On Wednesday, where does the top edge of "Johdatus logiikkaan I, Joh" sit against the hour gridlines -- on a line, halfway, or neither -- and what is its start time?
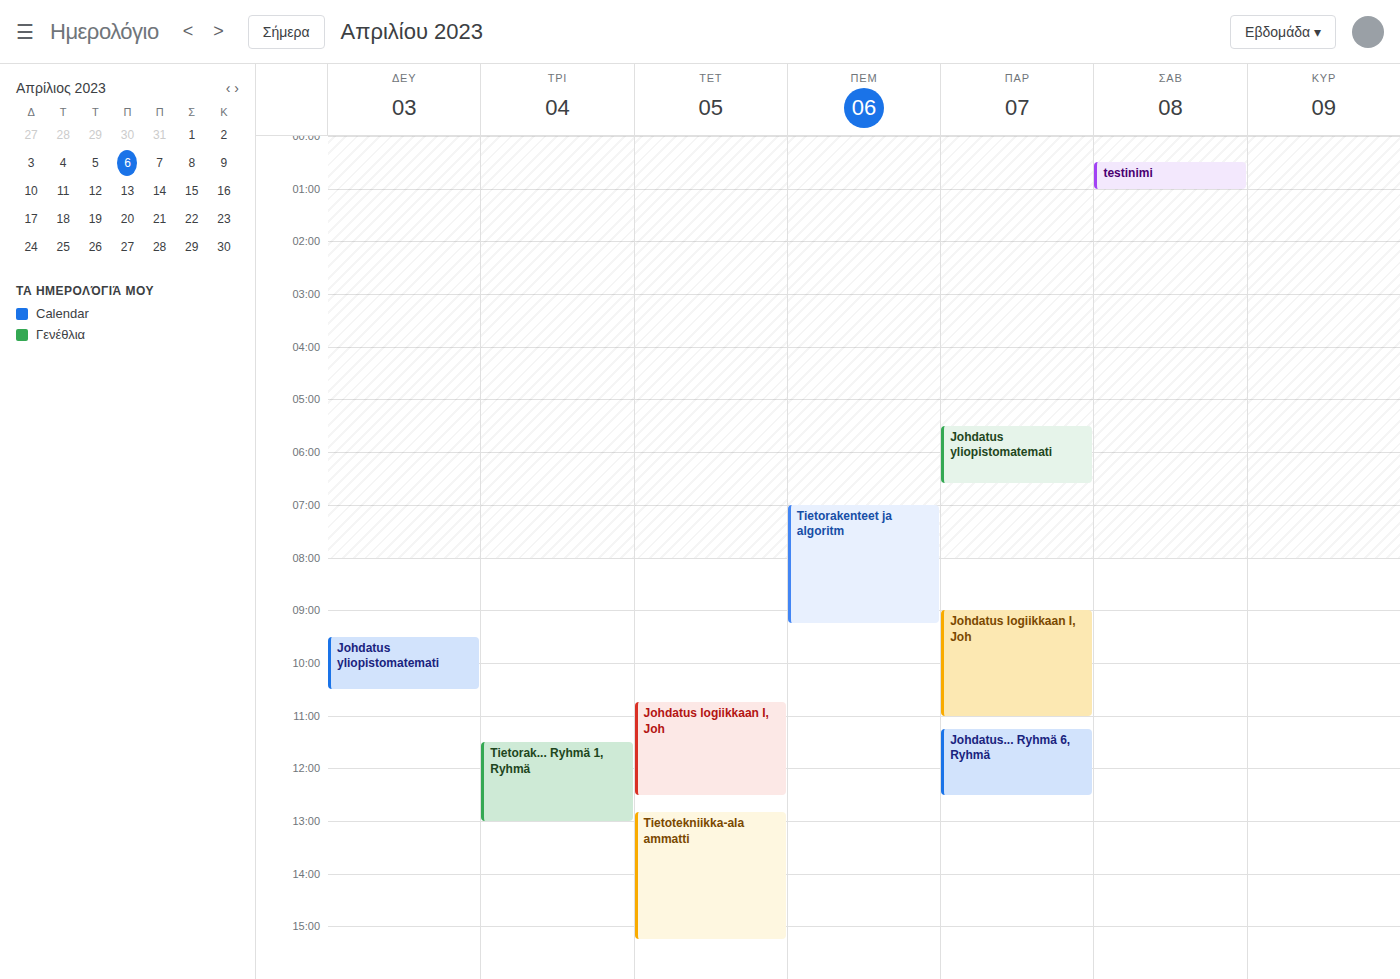
10:45 AM -- neither: three quarters of the way from the 10 AM line to the 11 AM line.